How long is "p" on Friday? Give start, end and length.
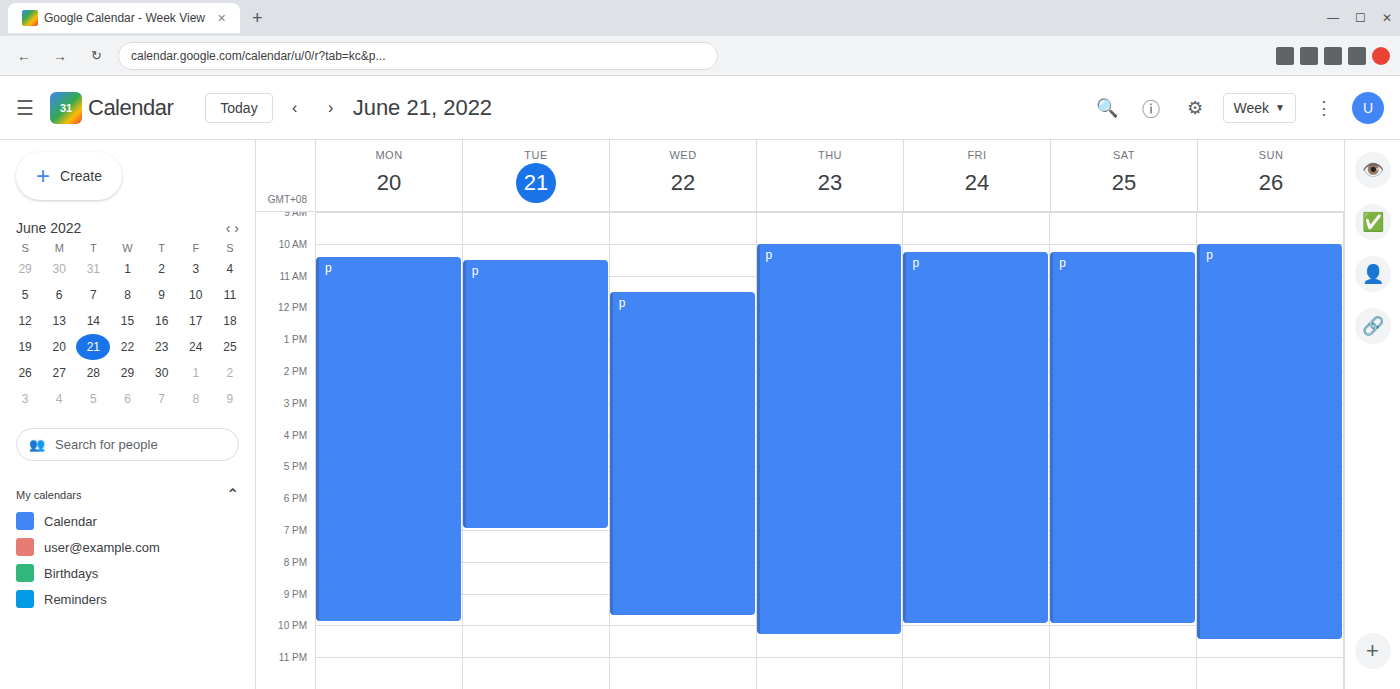
10:15 AM to 10:00 PM, 11 hours 45 minutes